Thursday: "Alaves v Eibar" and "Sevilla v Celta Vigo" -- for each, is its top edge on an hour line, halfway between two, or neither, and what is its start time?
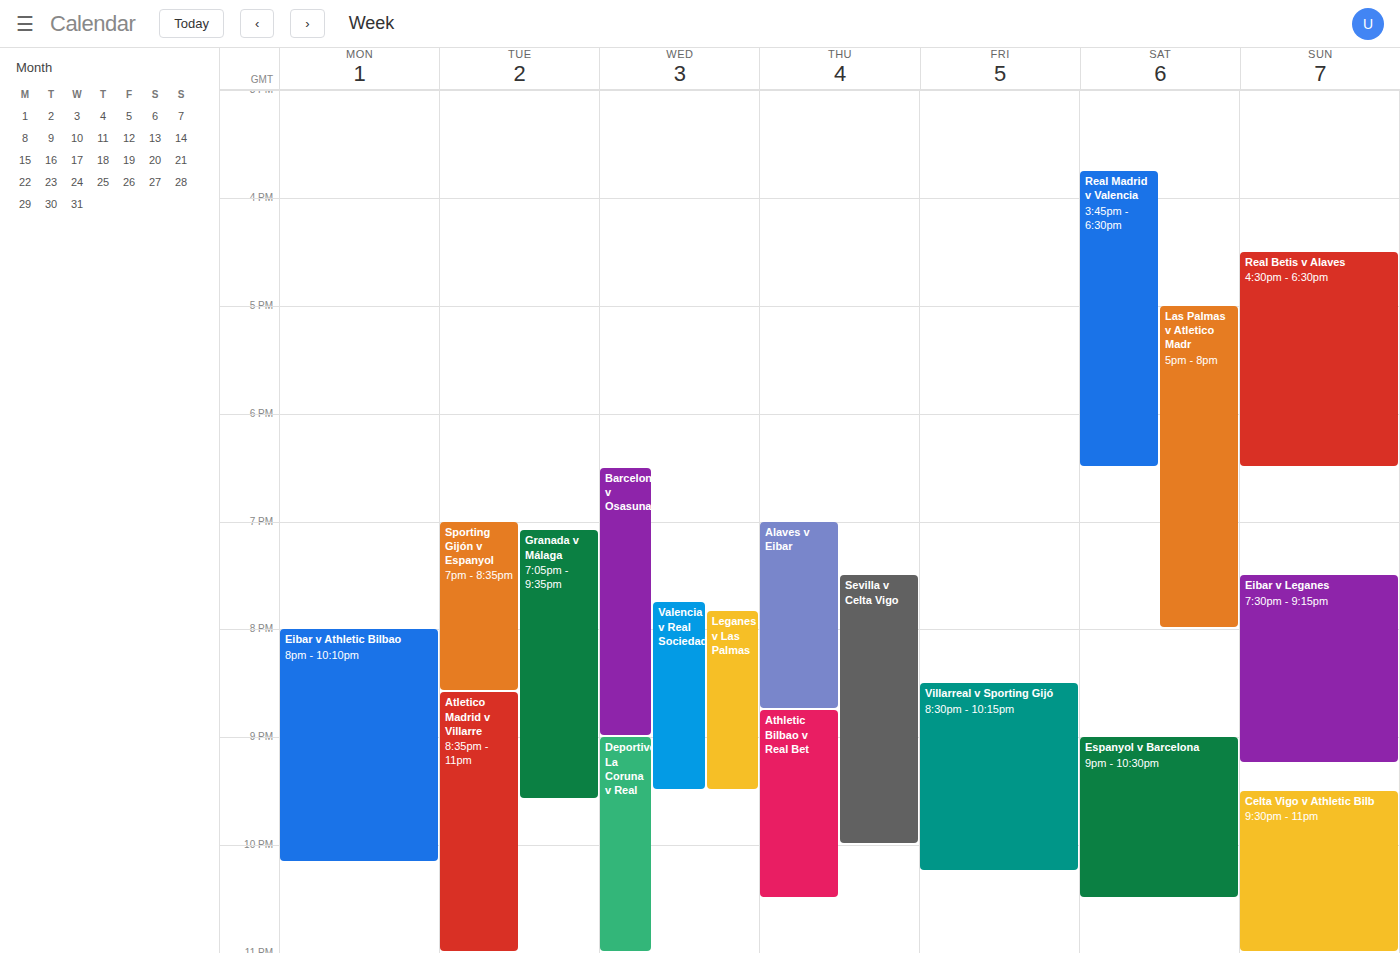
"Alaves v Eibar": 7:00 PM, exactly on the 7 PM line. "Sevilla v Celta Vigo": 7:30 PM, halfway between the 7 PM and 8 PM lines.